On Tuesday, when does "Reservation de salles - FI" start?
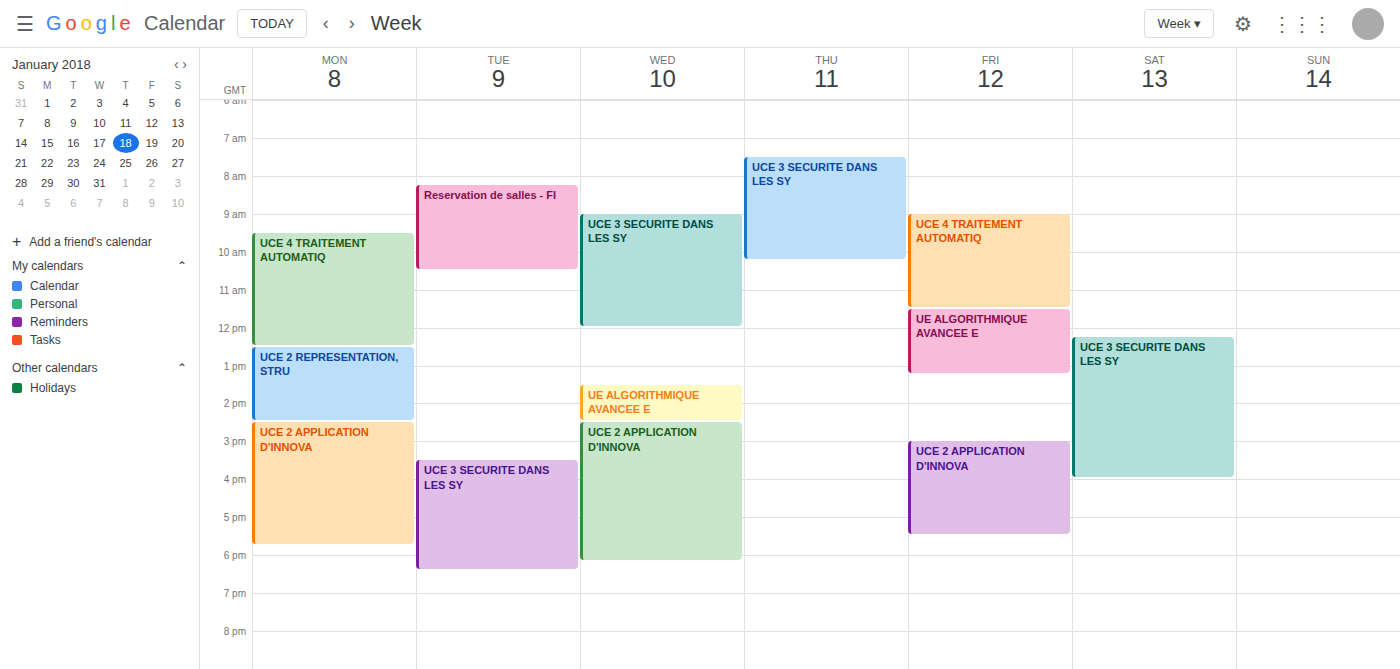
08:15